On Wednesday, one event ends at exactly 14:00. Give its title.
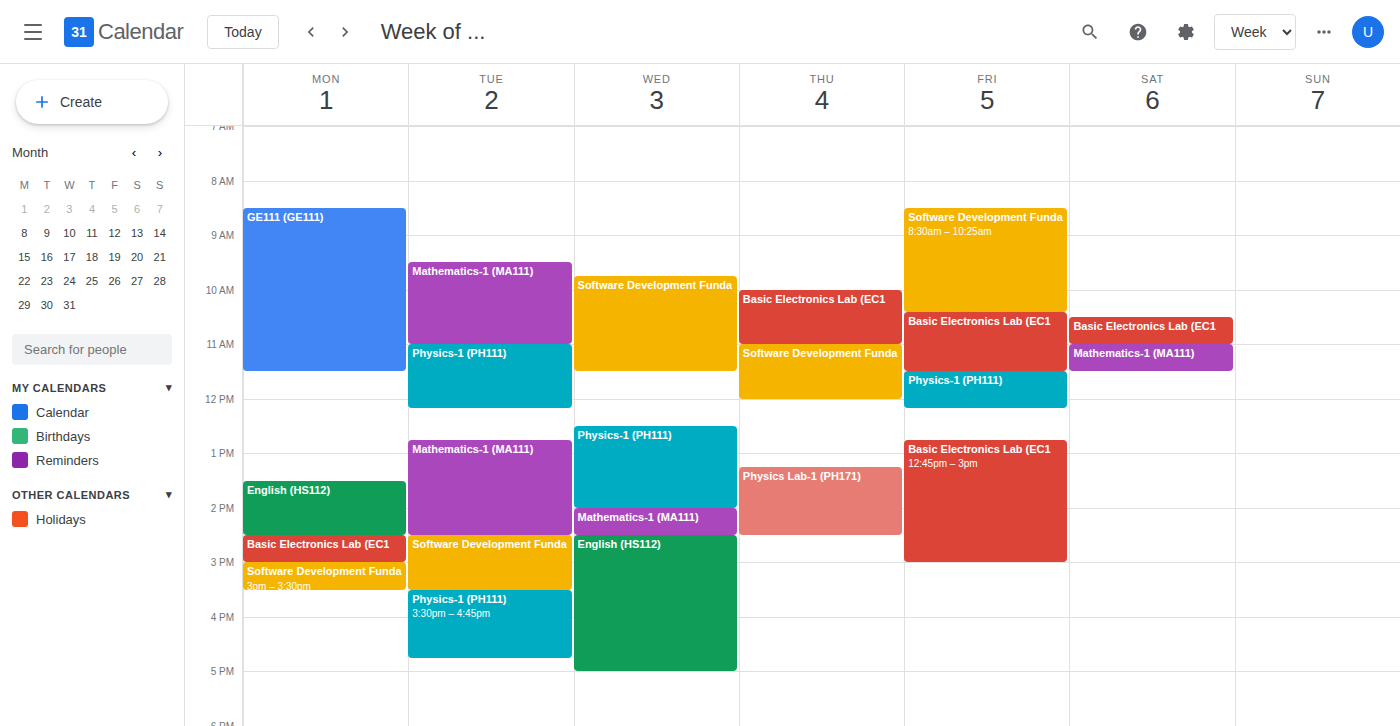
"Physics-1 (PH111)"